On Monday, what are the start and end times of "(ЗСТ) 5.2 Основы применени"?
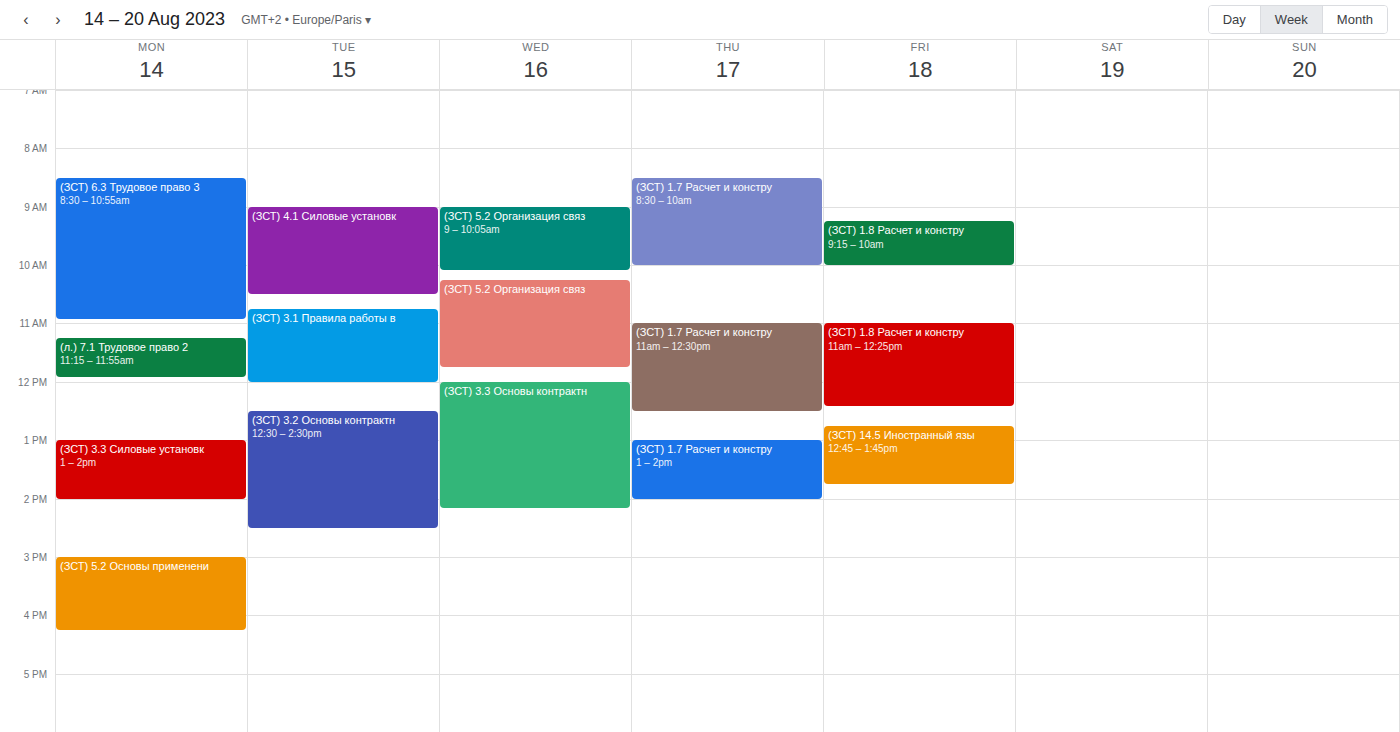
3:00 PM to 4:15 PM